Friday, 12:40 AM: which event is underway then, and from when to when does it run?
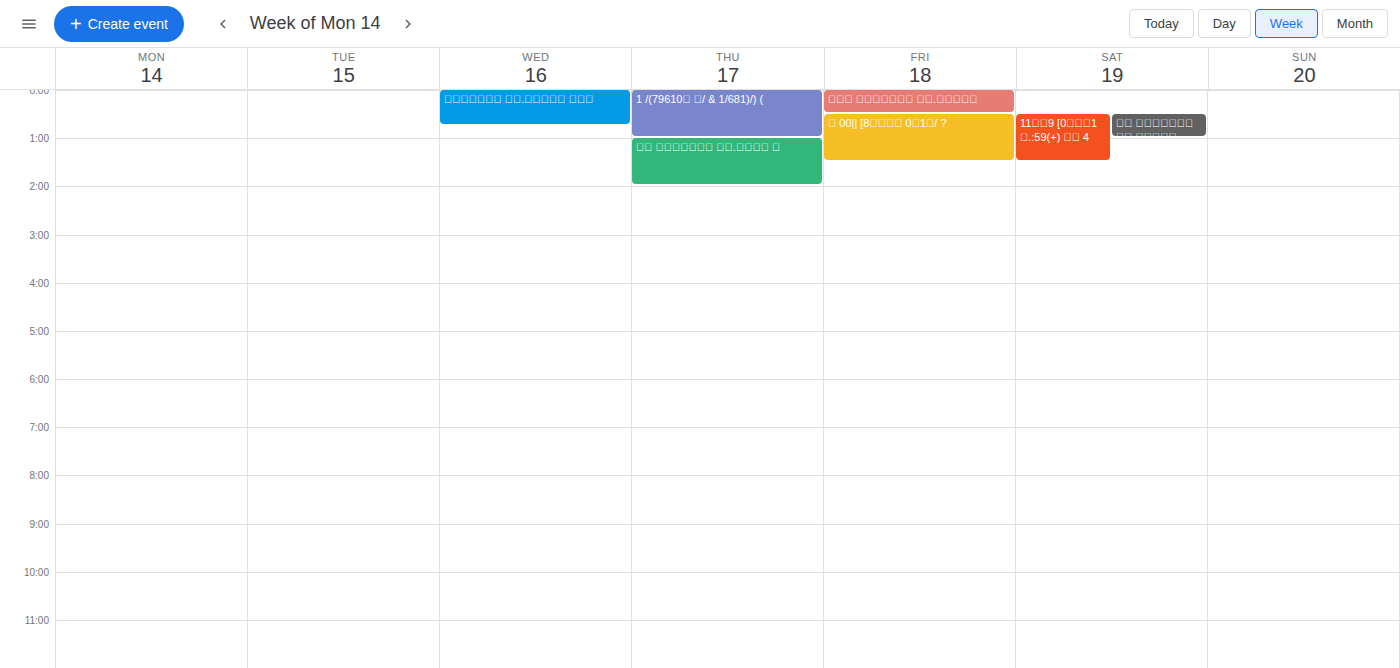
"౧ 00|| [8౧౮౩౫ 0౩1ఓ/ ?", 12:30 AM to 1:30 AM